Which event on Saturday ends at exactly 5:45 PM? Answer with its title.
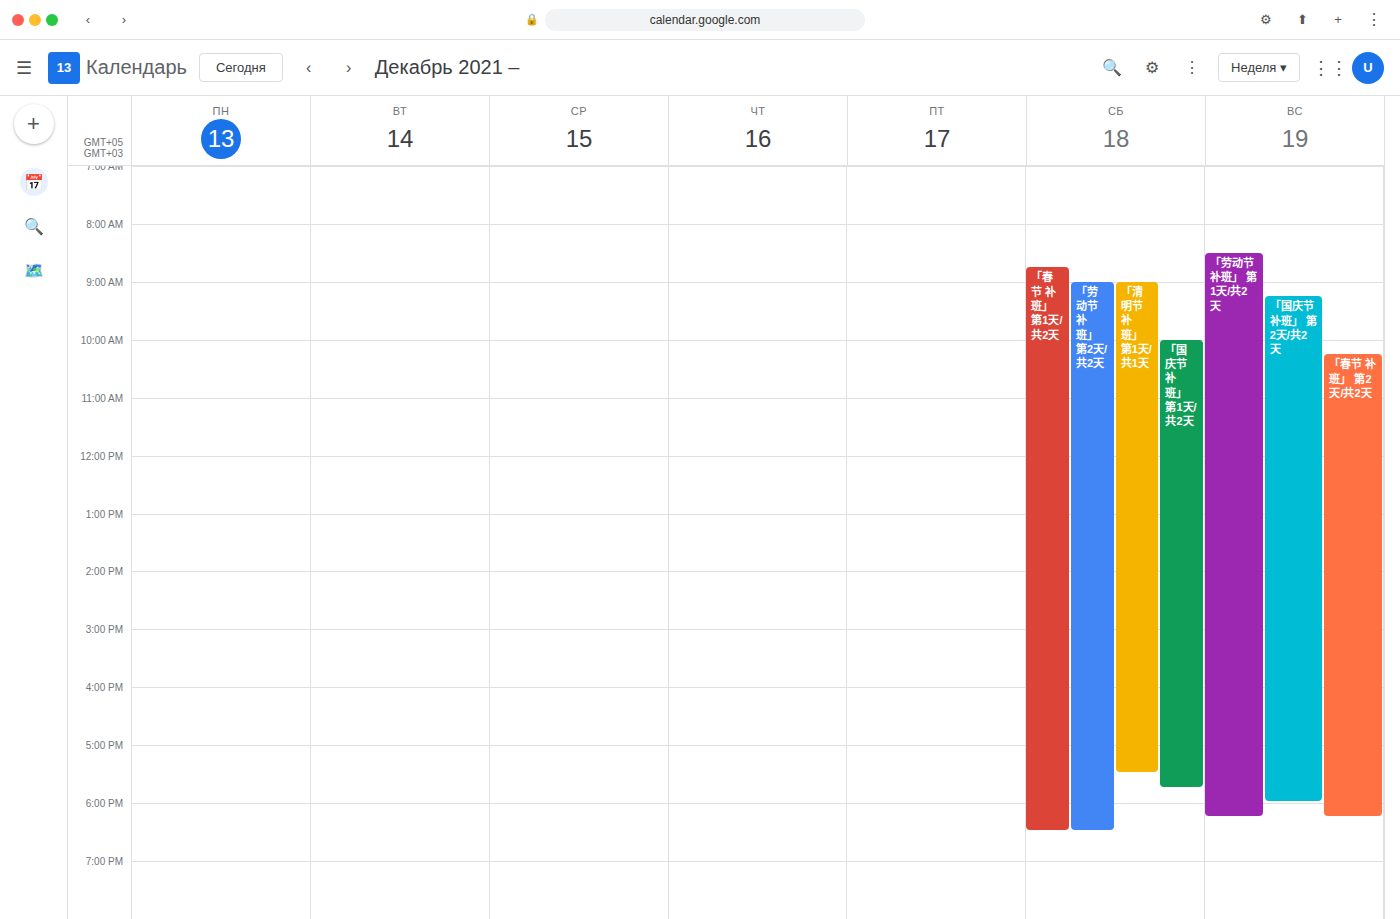
"「国庆节 补班」 第1天/共2天"